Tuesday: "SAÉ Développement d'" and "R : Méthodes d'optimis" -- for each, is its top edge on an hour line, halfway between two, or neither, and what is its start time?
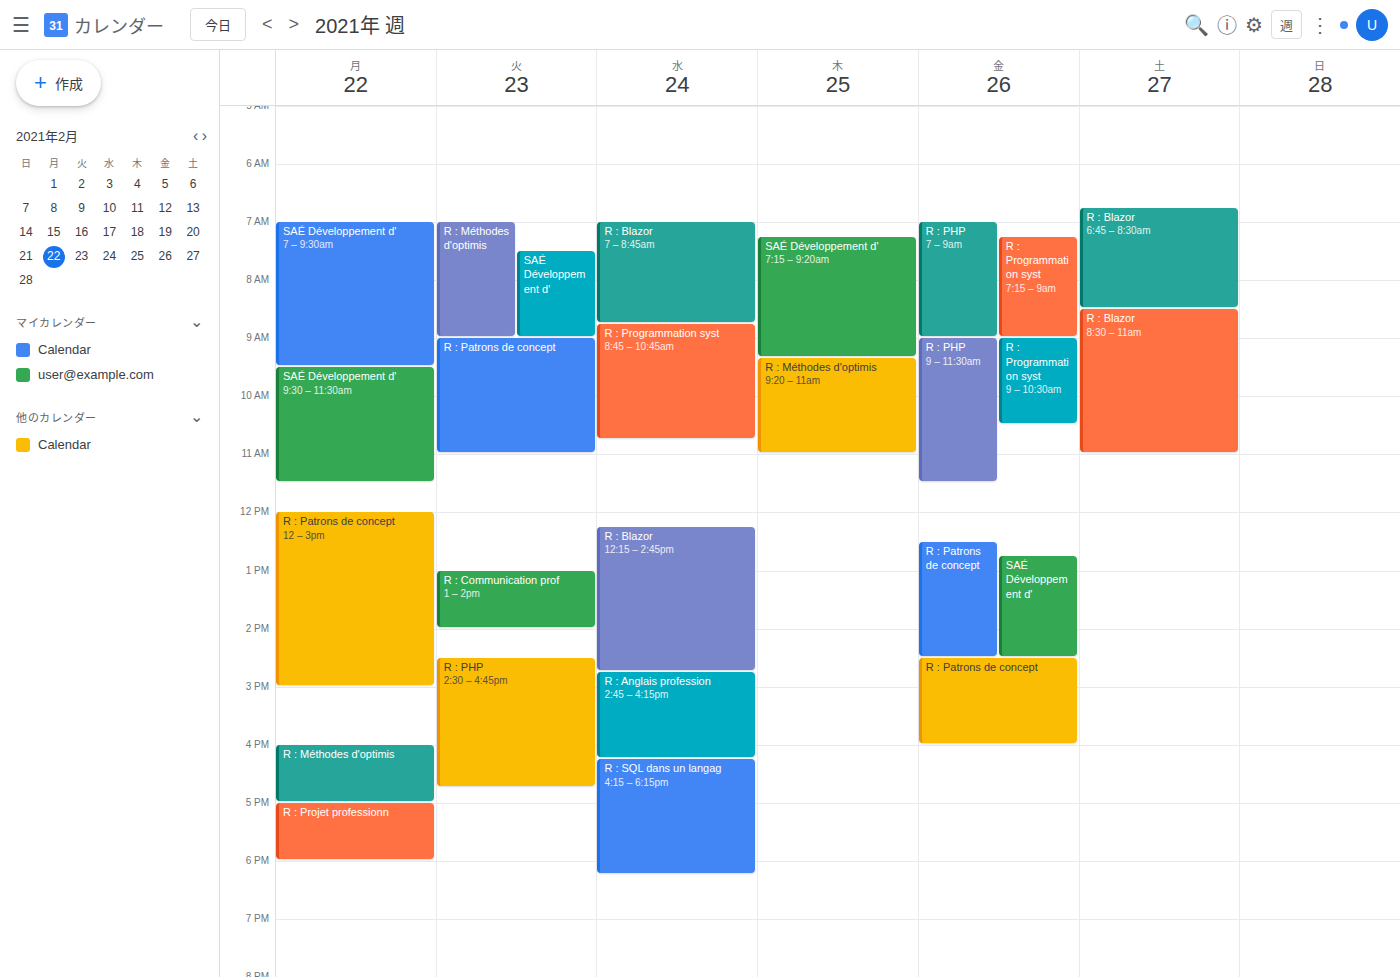
"SAÉ Développement d'": 07:30, halfway between the 07:00 and 08:00 lines. "R : Méthodes d'optimis": 07:00, exactly on the 07:00 line.